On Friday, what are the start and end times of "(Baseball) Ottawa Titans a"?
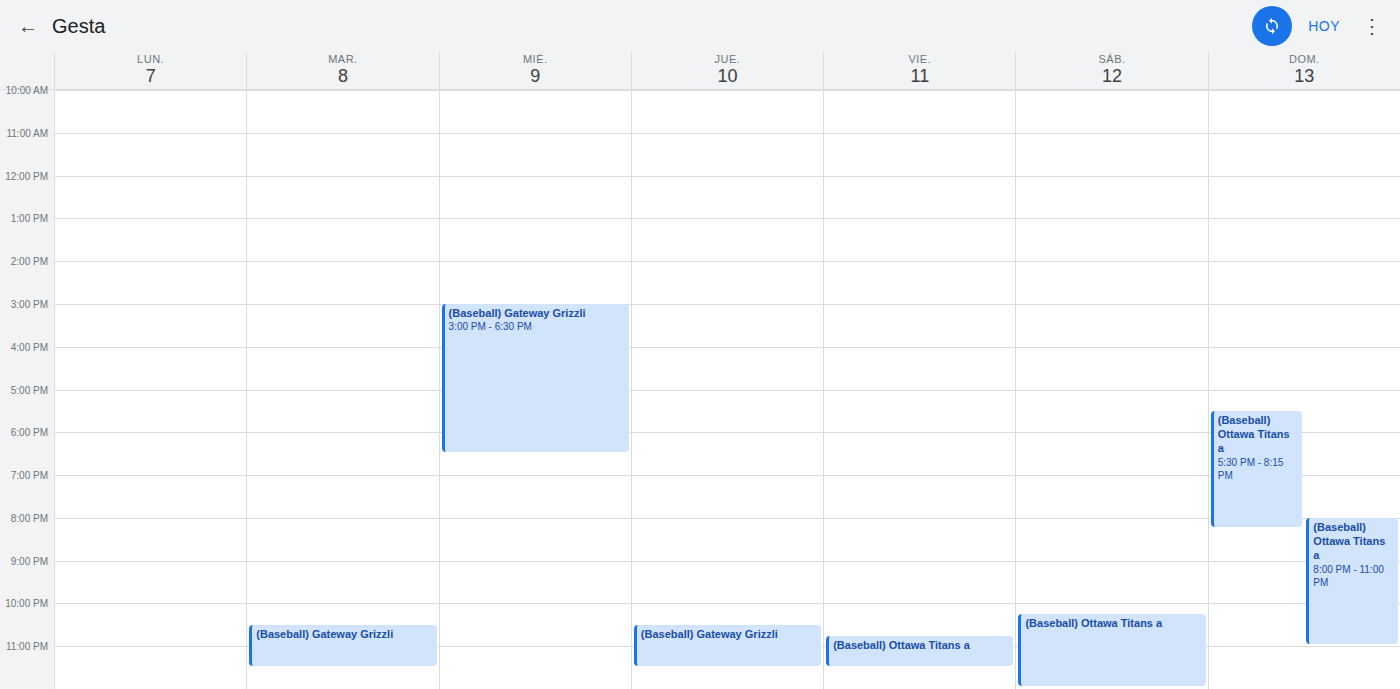
10:45 PM to 11:30 PM